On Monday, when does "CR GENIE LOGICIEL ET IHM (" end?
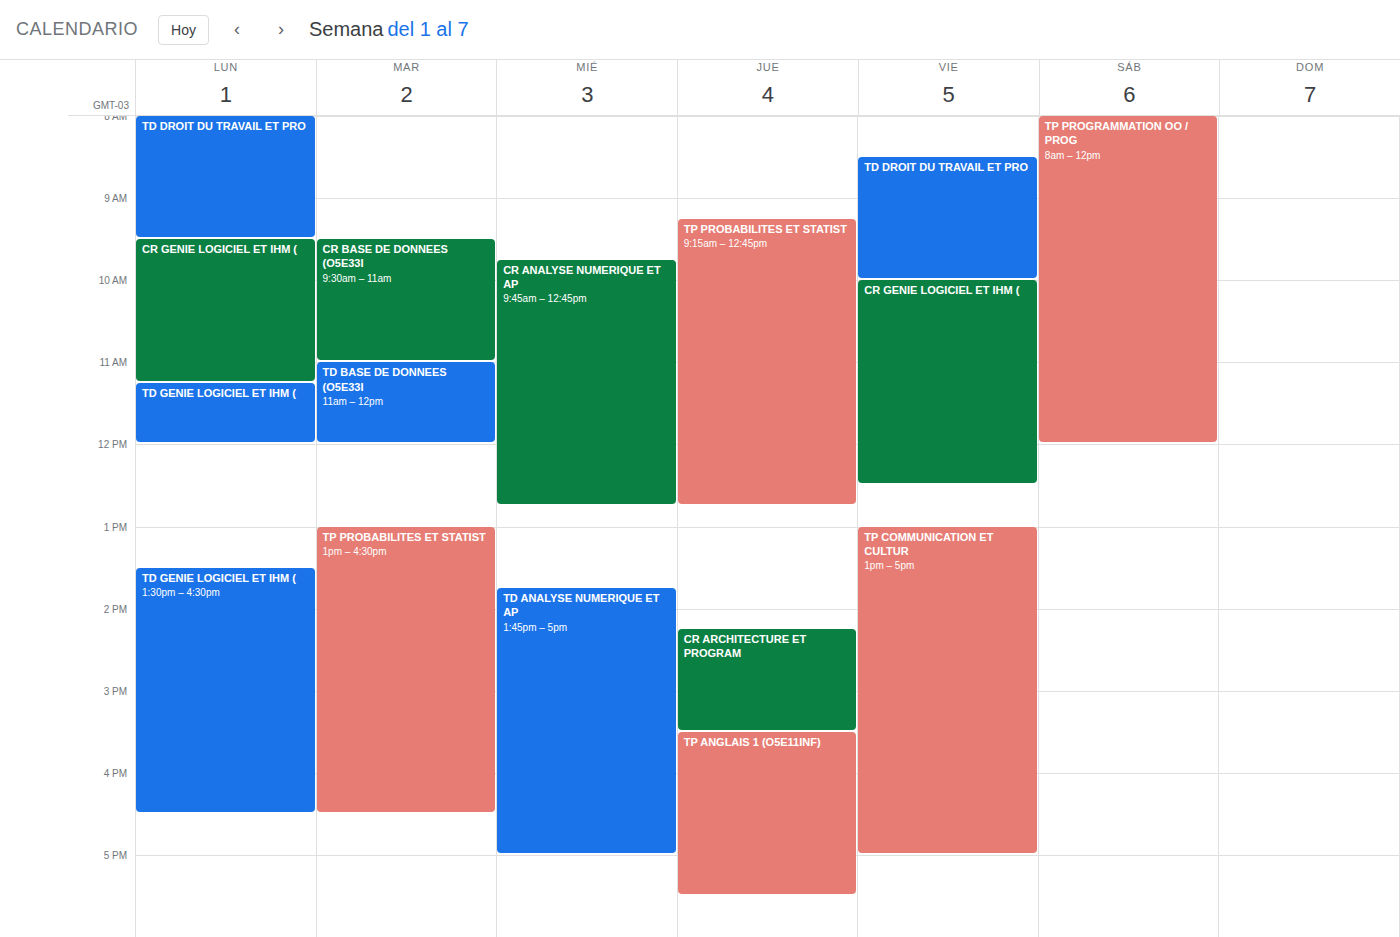
11:15 AM